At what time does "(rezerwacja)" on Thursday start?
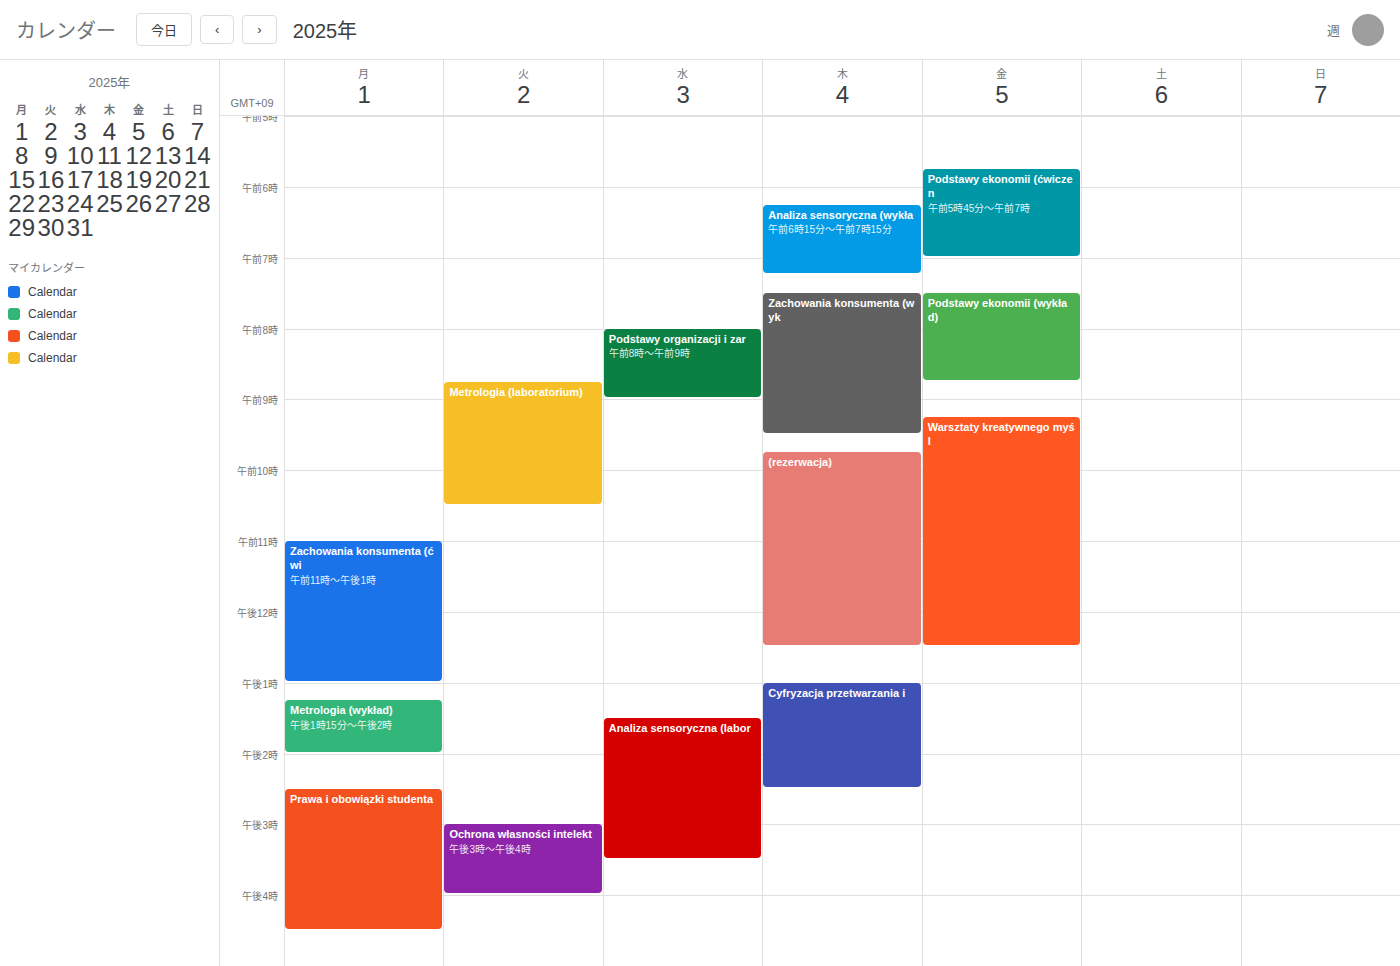
09:45